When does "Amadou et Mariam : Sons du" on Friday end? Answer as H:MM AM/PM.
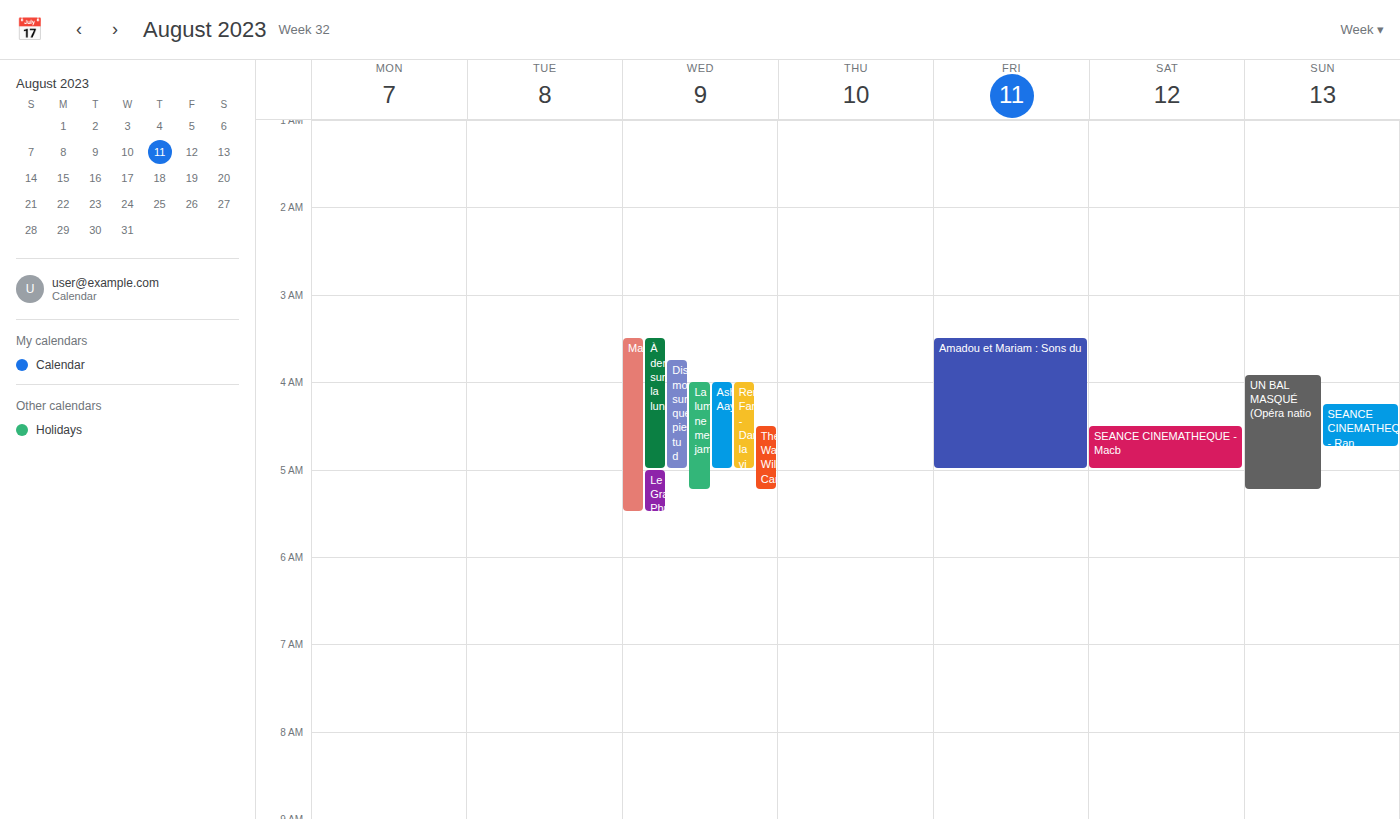
5:00 AM